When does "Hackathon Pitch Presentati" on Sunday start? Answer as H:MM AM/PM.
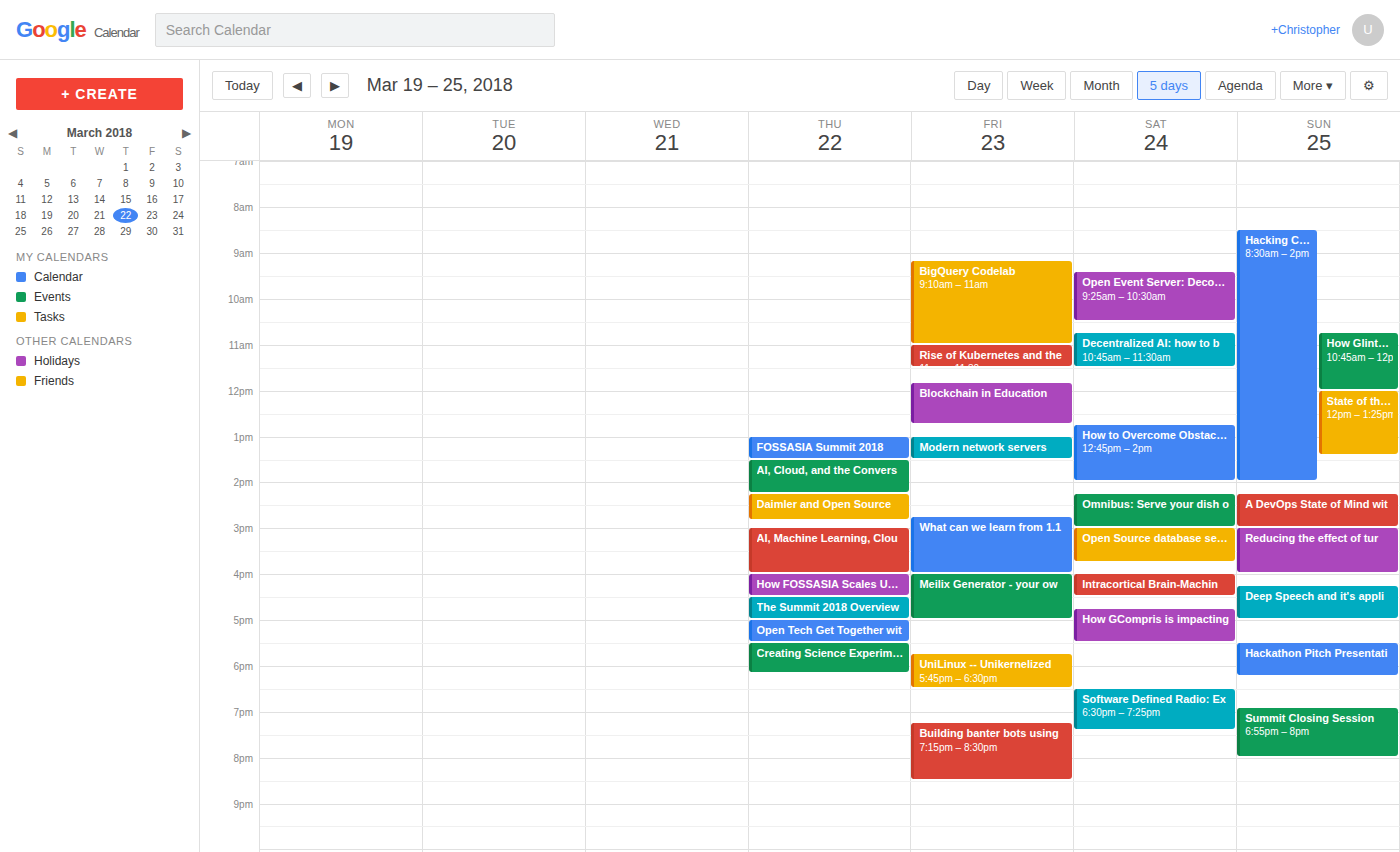
5:30 PM